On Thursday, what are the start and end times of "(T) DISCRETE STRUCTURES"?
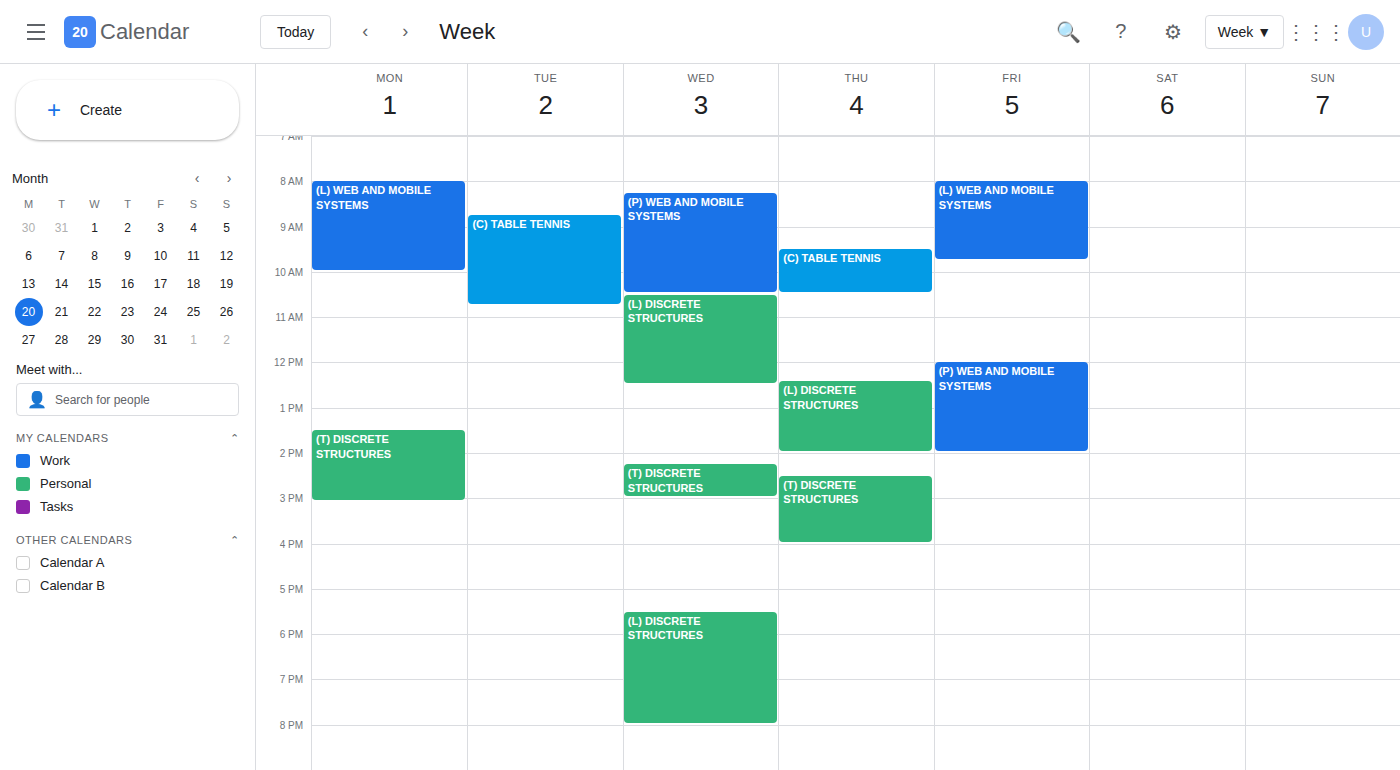
2:30 PM to 4:00 PM